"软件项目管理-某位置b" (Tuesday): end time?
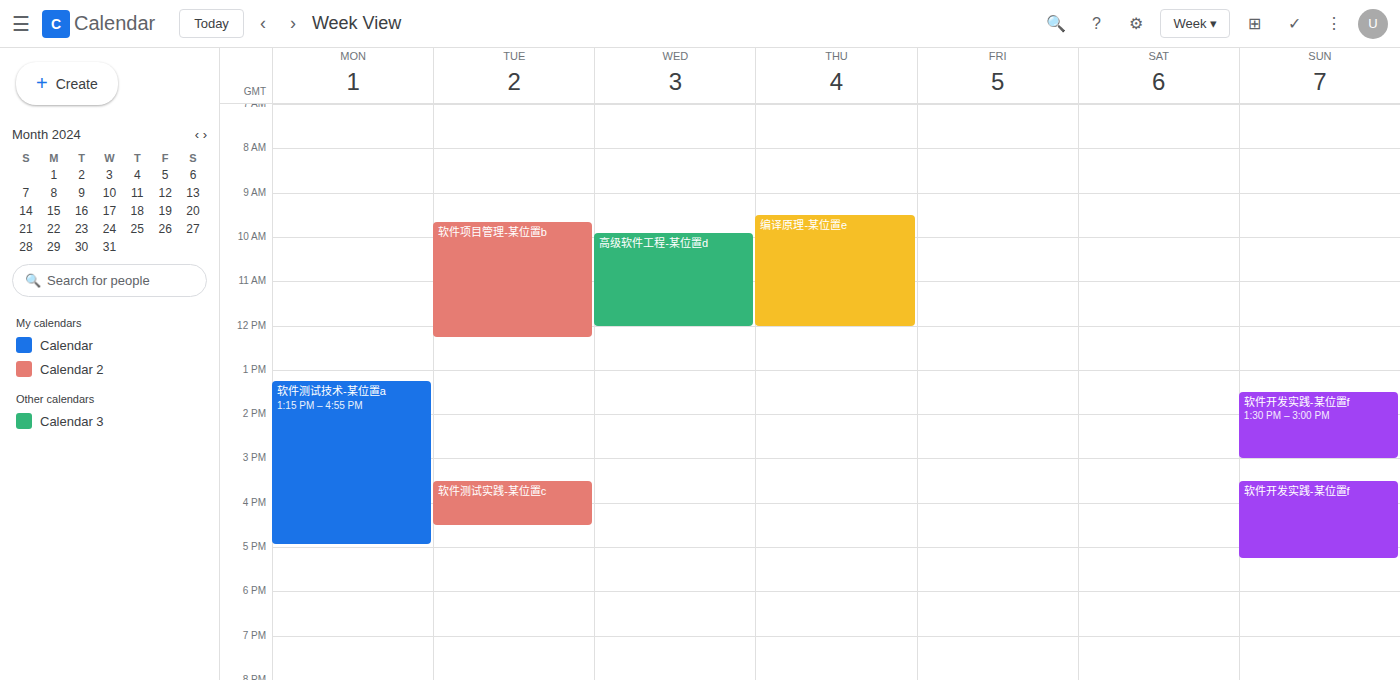
12:15 PM